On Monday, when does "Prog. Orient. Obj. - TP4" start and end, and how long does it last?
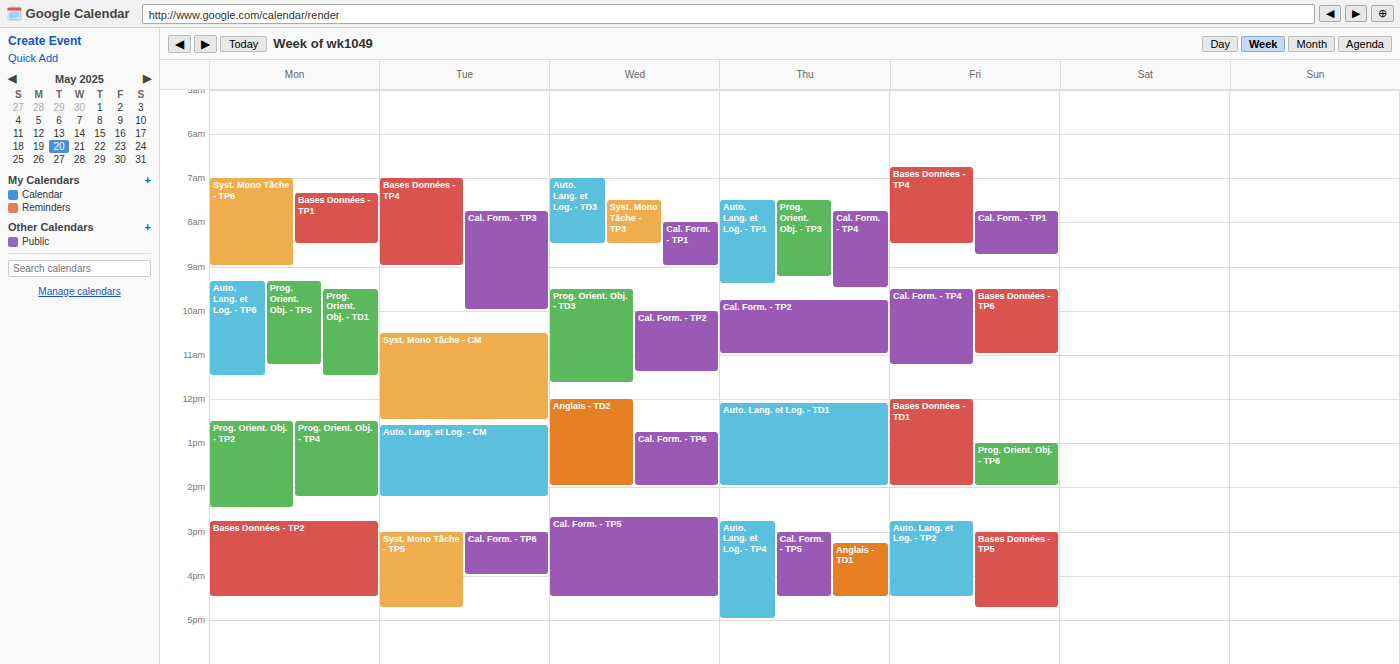
12:30 PM to 2:15 PM, 1 hour 45 minutes